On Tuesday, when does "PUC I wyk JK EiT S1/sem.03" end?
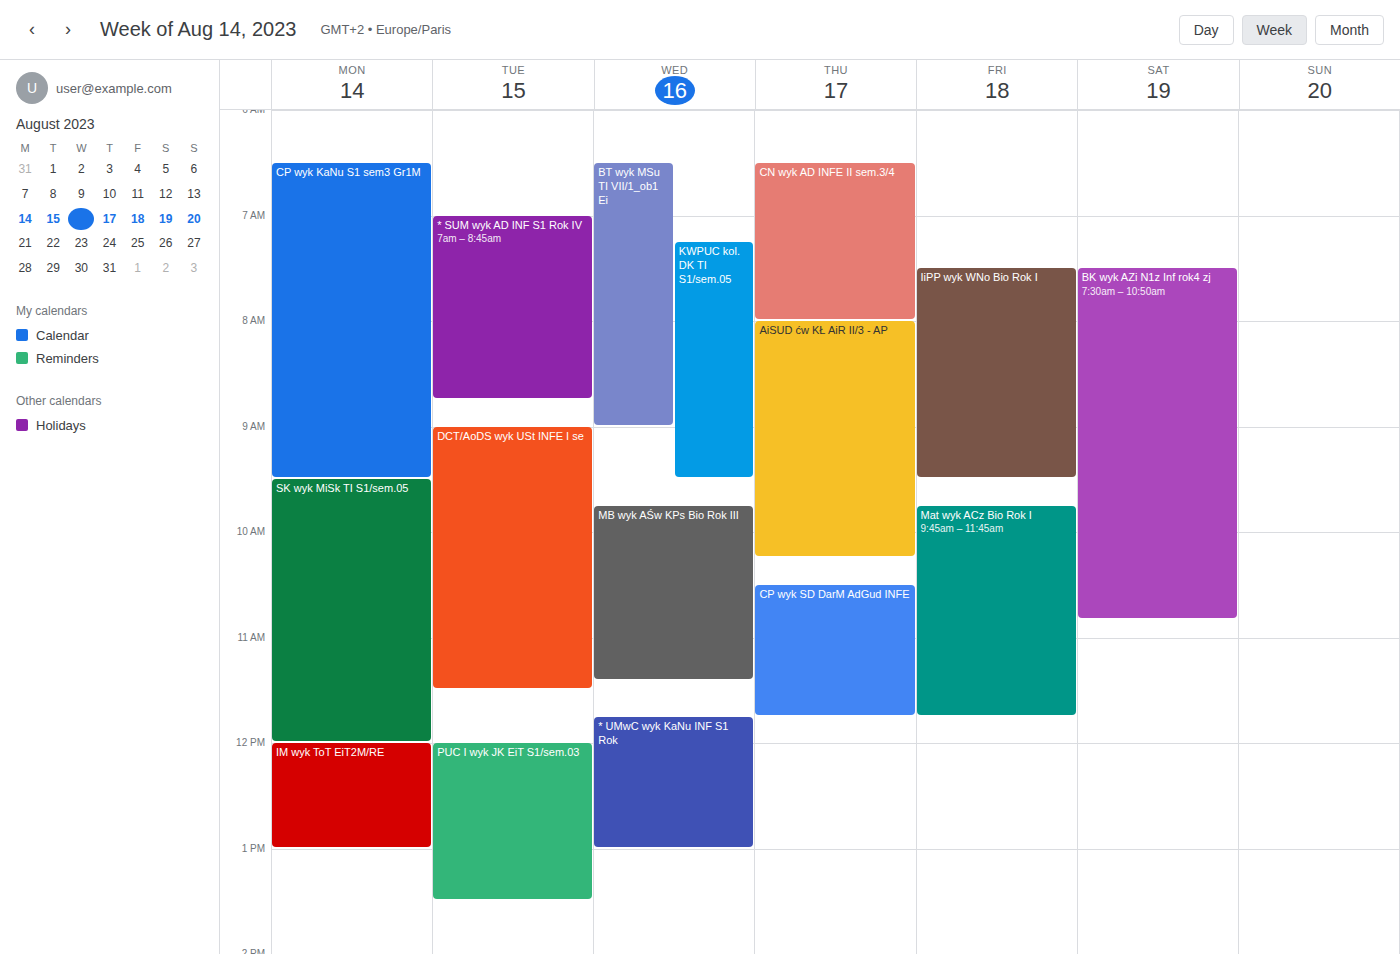
1:30 PM